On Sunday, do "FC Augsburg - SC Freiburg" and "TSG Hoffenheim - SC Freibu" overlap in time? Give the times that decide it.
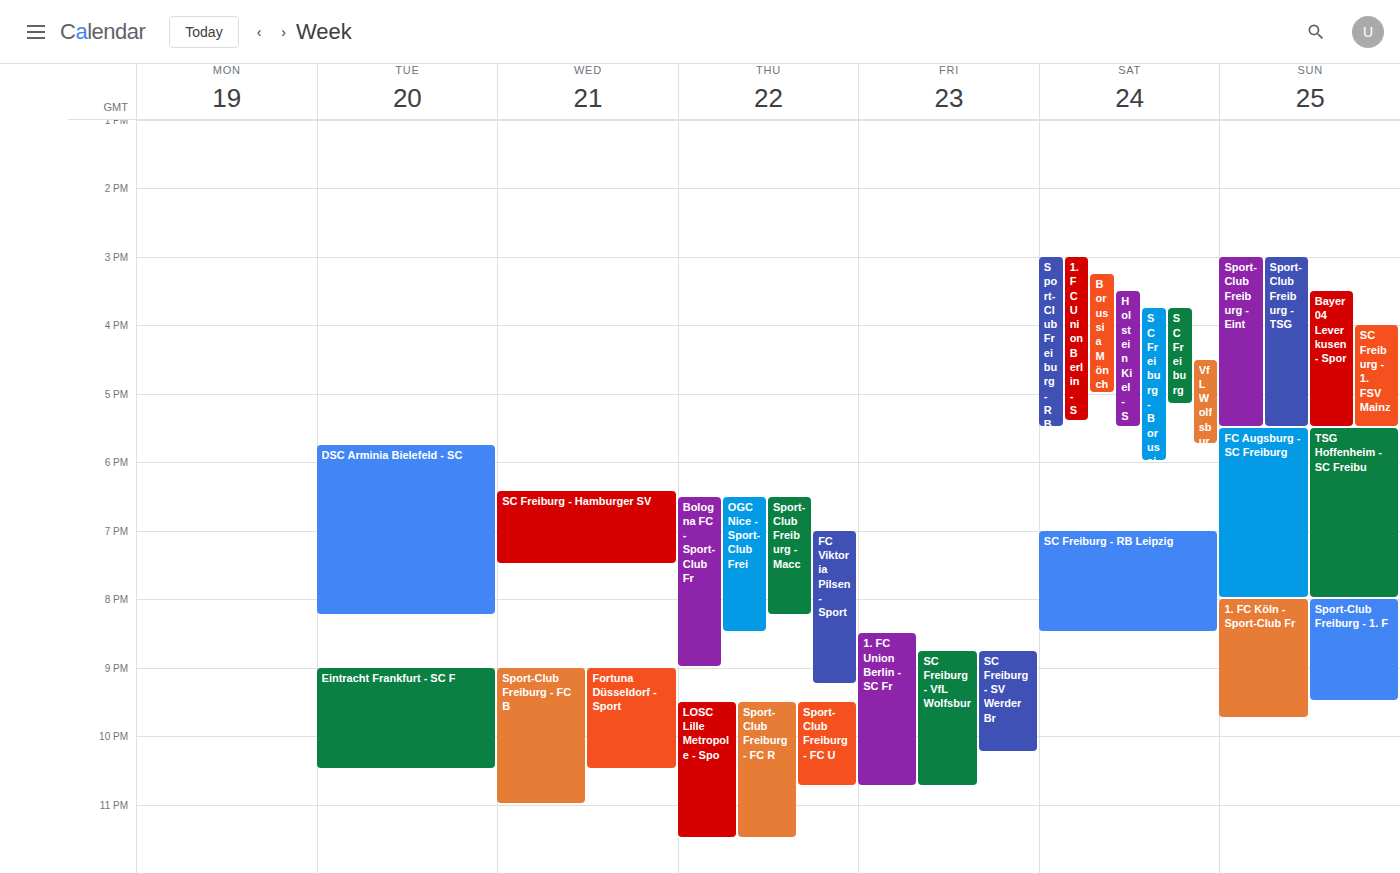
"FC Augsburg - SC Freiburg" runs 5:30 PM to 8:00 PM, inside "TSG Hoffenheim - SC Freibu" -- they overlap.